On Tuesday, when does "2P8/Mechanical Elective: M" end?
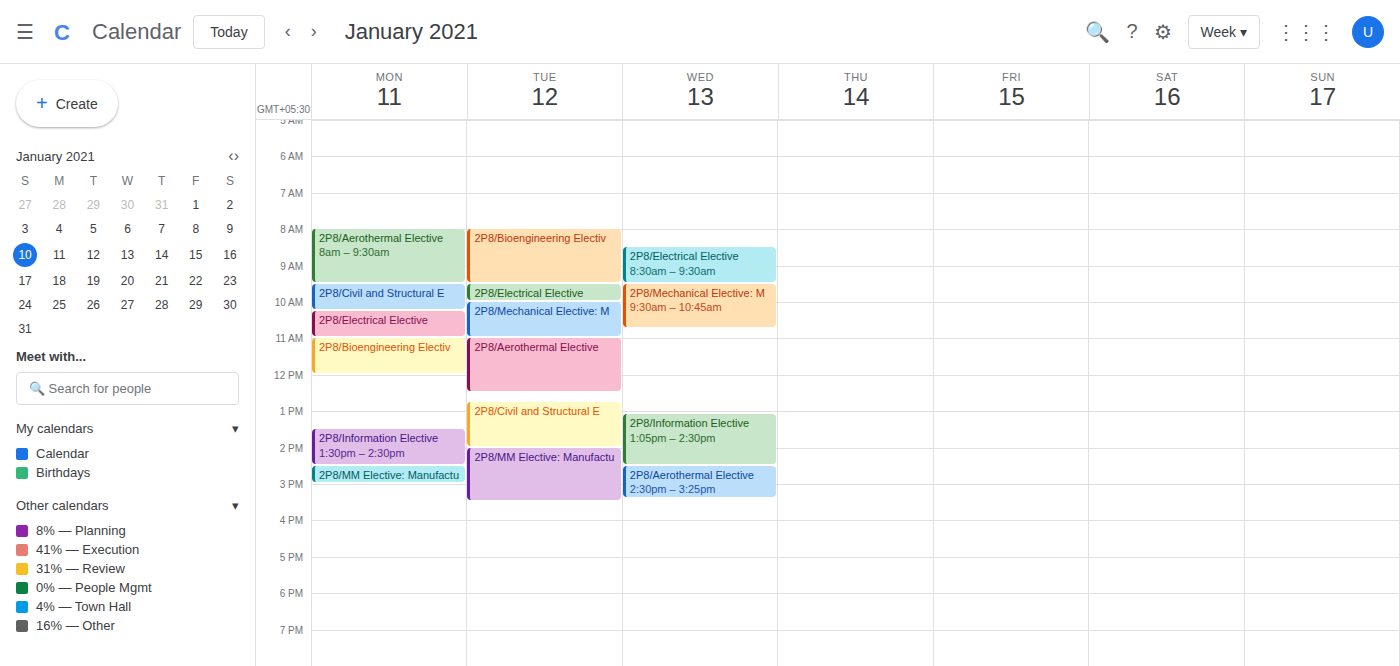
11:00 AM